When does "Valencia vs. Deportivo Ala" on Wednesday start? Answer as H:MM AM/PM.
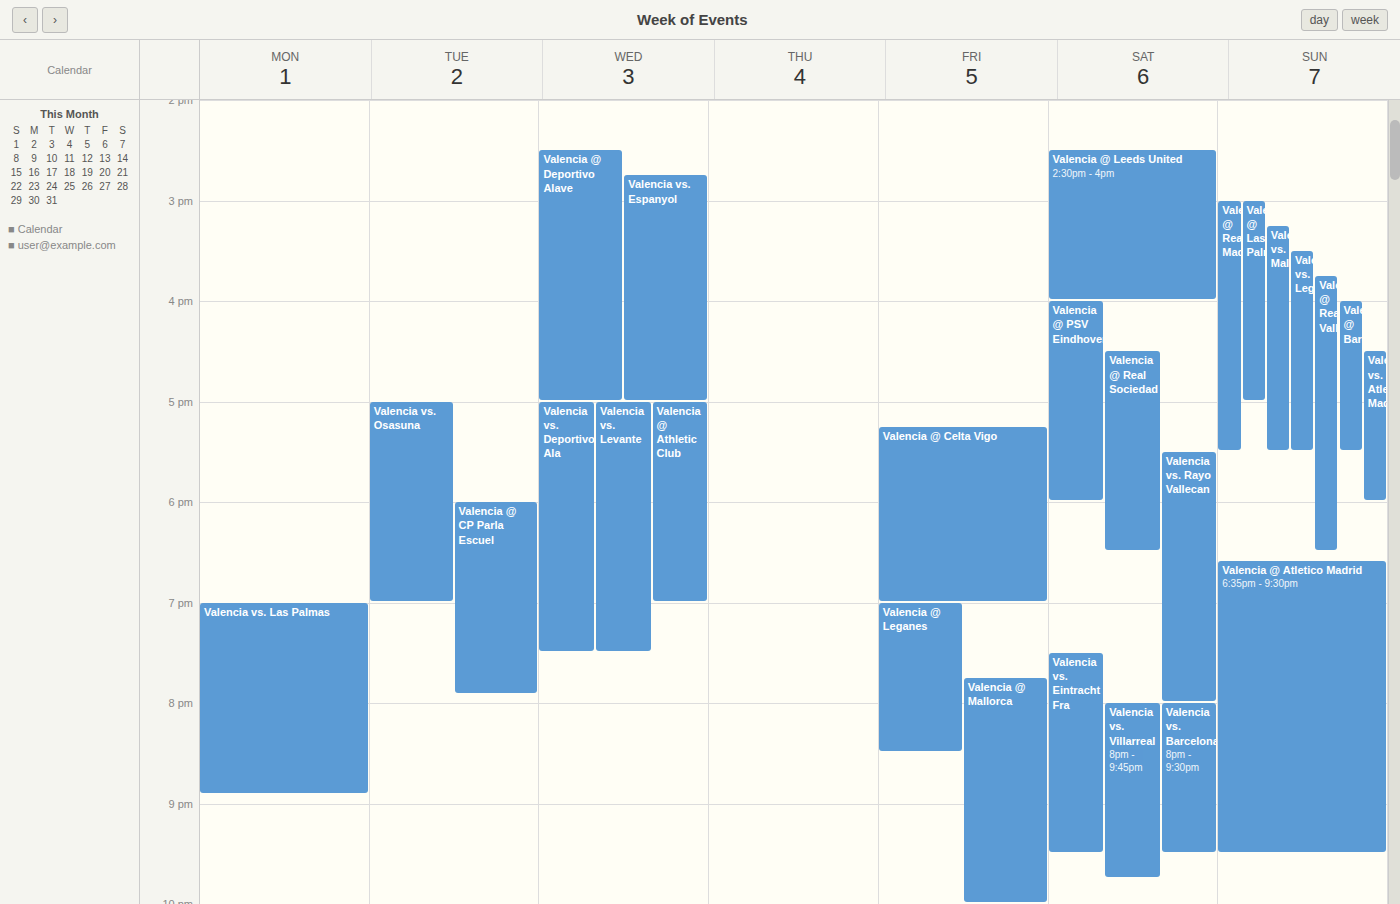
5:00 PM